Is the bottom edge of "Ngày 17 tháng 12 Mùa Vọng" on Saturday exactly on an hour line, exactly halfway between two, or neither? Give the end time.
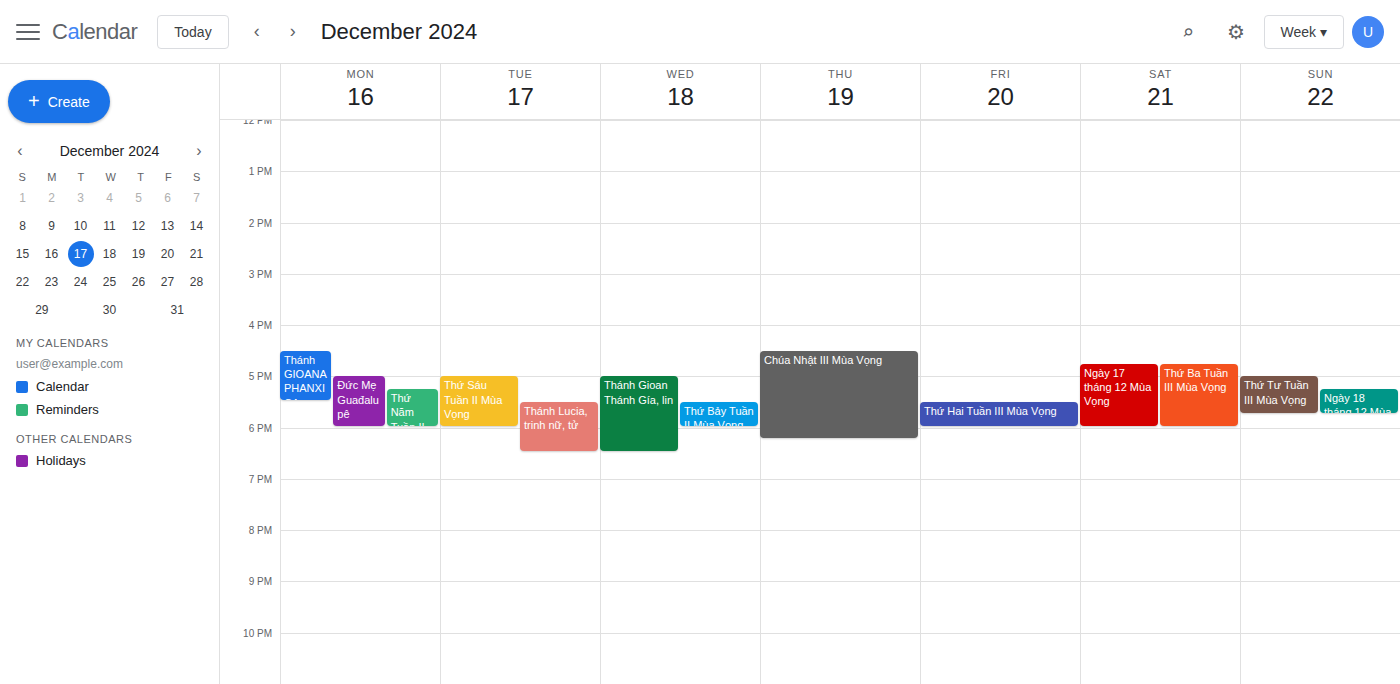
6:00 PM -- exactly on the 6 PM line.